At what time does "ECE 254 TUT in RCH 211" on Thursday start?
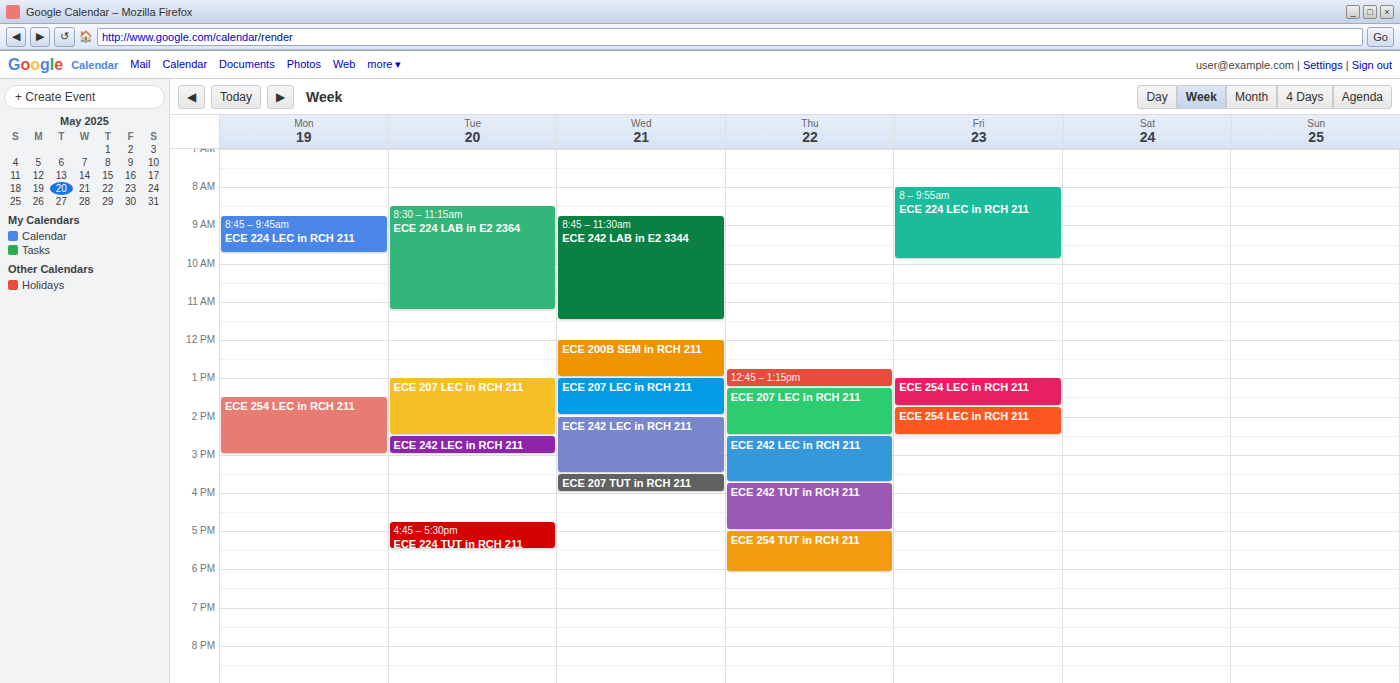
5:00 PM